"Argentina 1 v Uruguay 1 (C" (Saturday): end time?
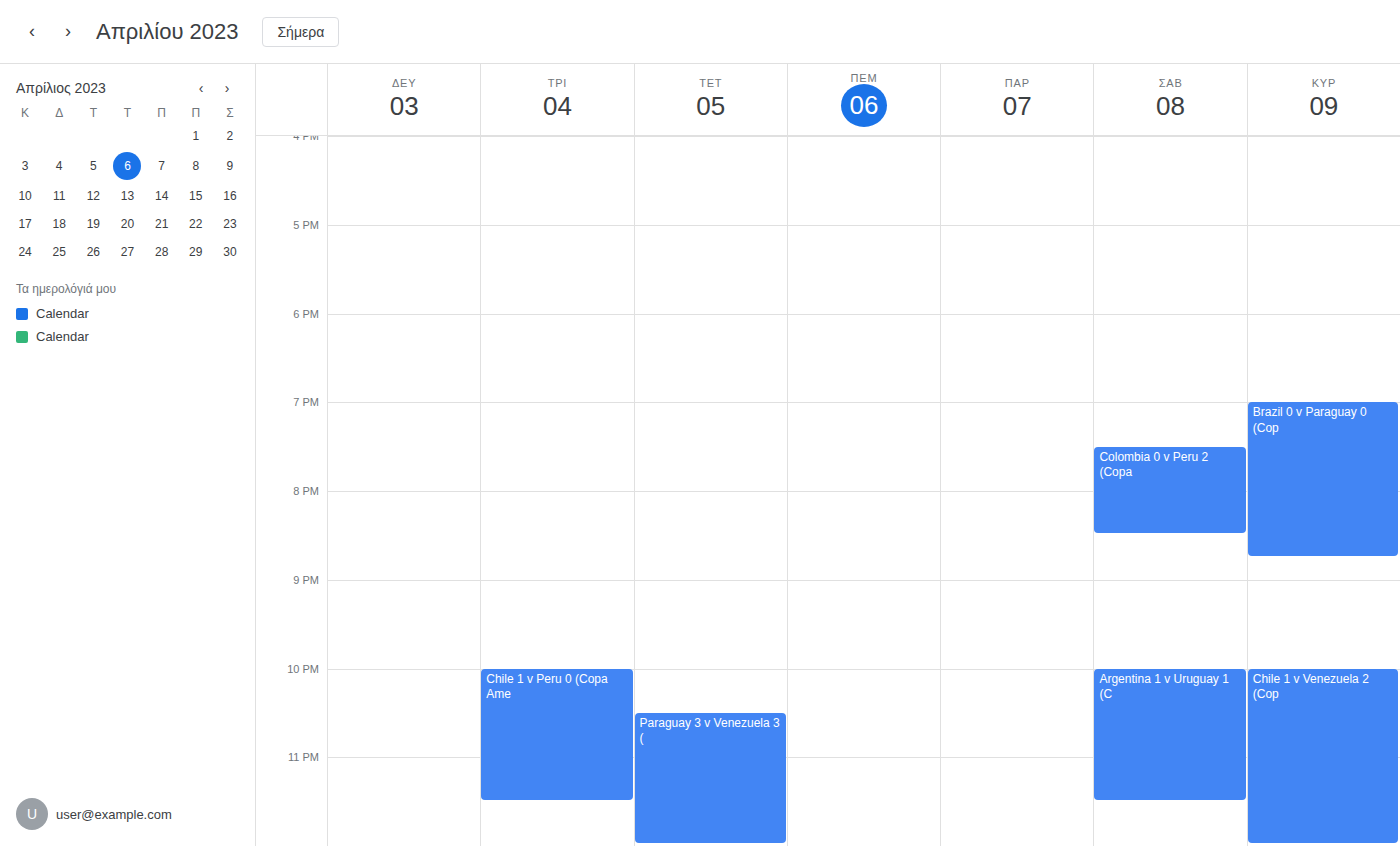
11:30 PM